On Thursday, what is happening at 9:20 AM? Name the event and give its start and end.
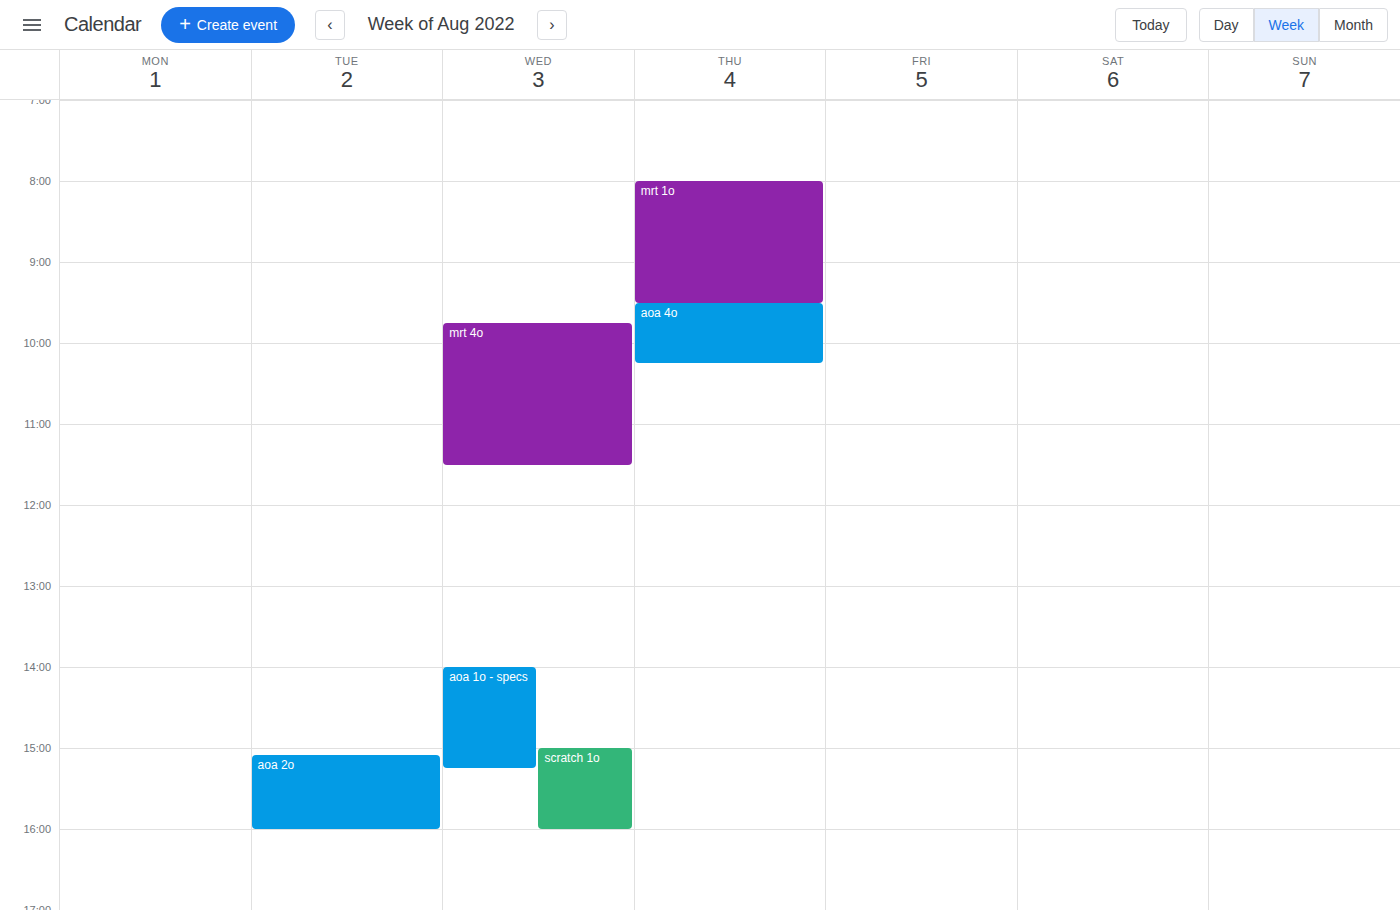
"mrt 1o", 8:00 AM to 9:30 AM